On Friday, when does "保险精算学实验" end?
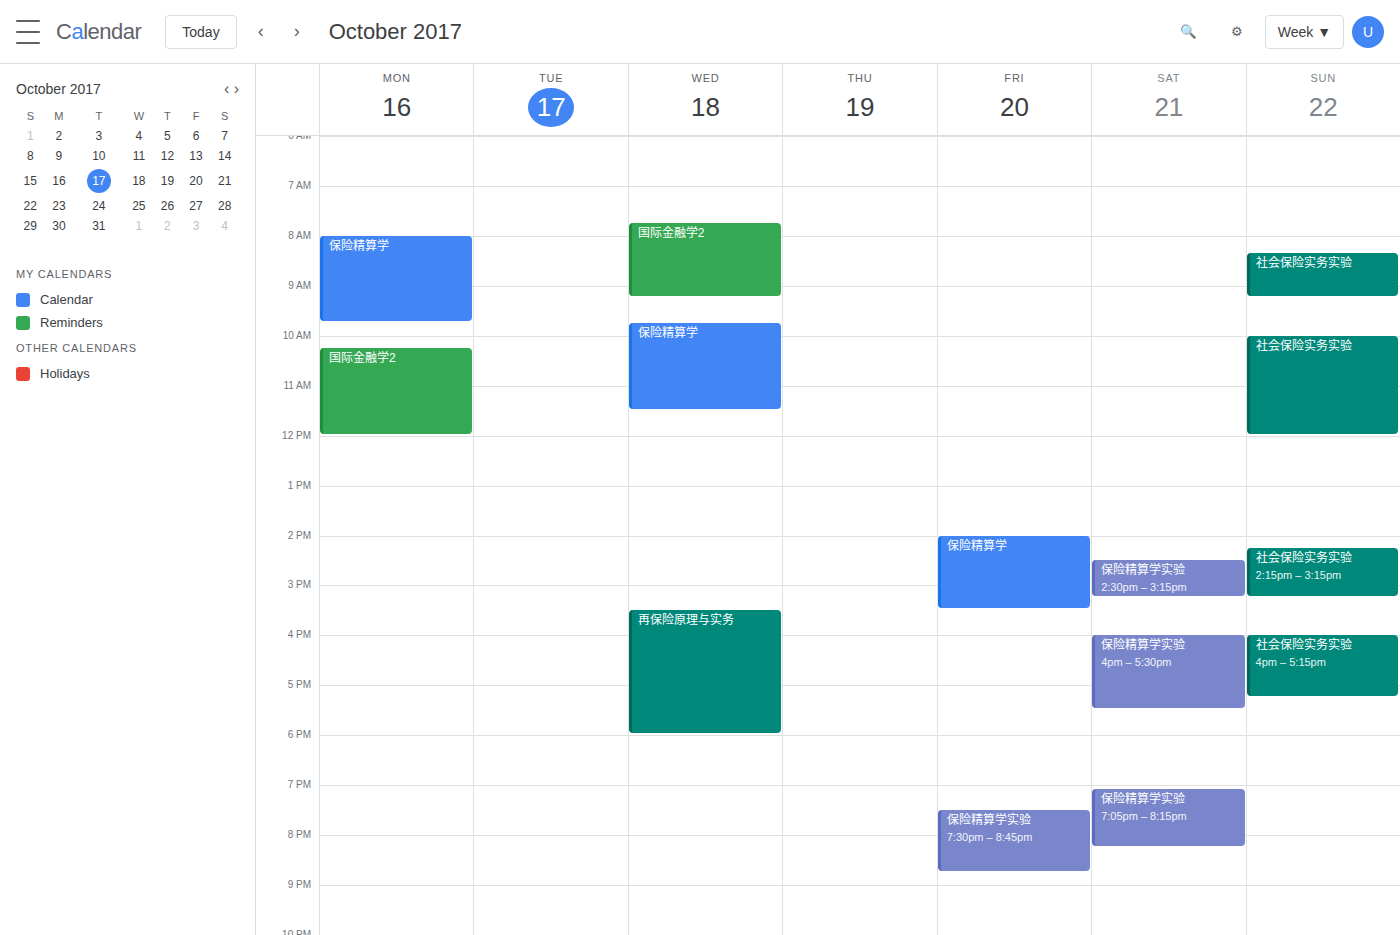
8:45 PM